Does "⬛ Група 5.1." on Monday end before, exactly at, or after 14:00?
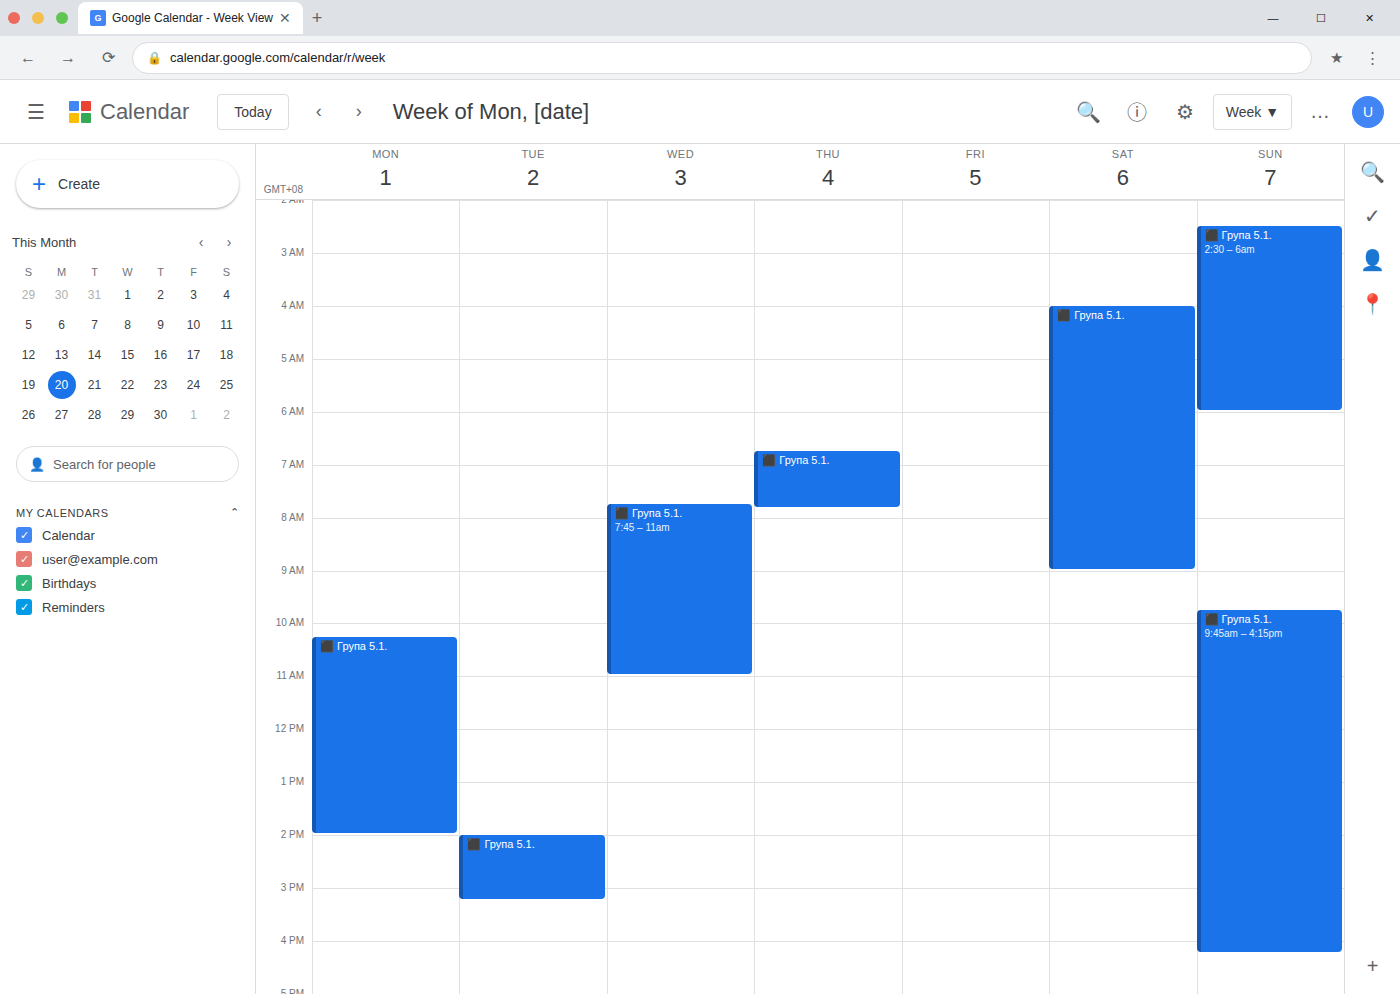
14:00 -- exactly at 14:00, on the 14:00 line.